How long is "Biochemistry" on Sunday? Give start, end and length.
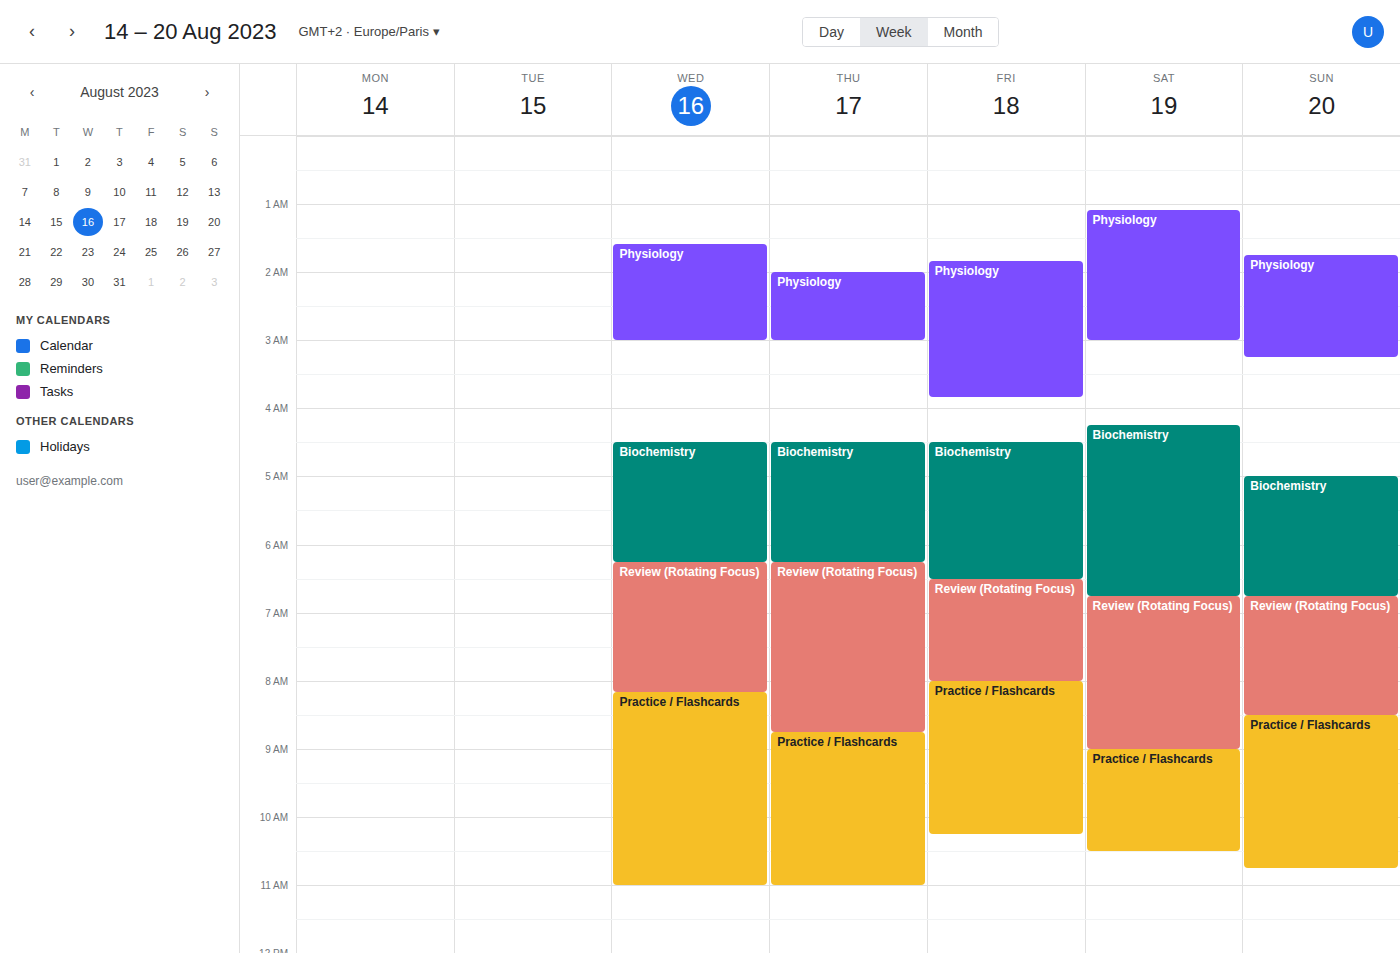
5:00 AM to 6:45 AM, 1 hour 45 minutes